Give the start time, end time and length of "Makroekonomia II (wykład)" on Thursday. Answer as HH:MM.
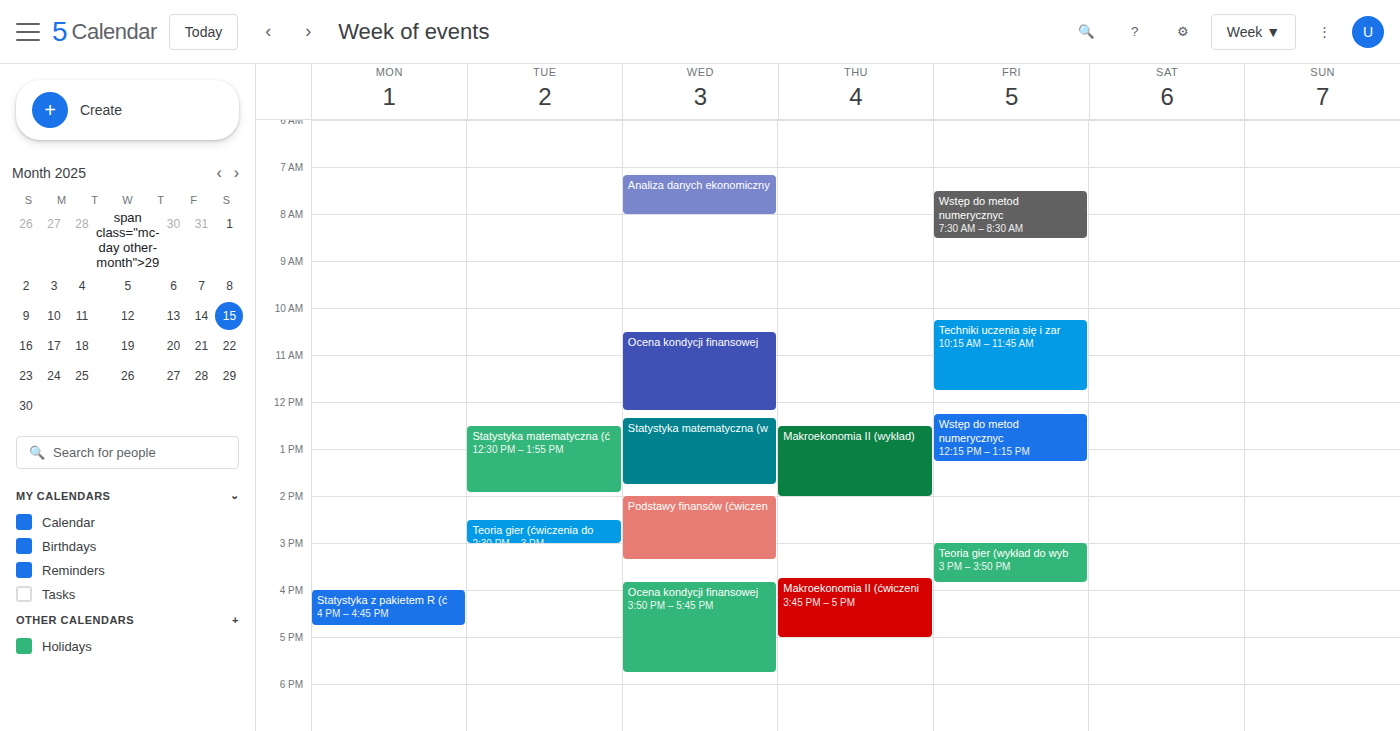
12:30 to 14:00, 1 hour 30 minutes